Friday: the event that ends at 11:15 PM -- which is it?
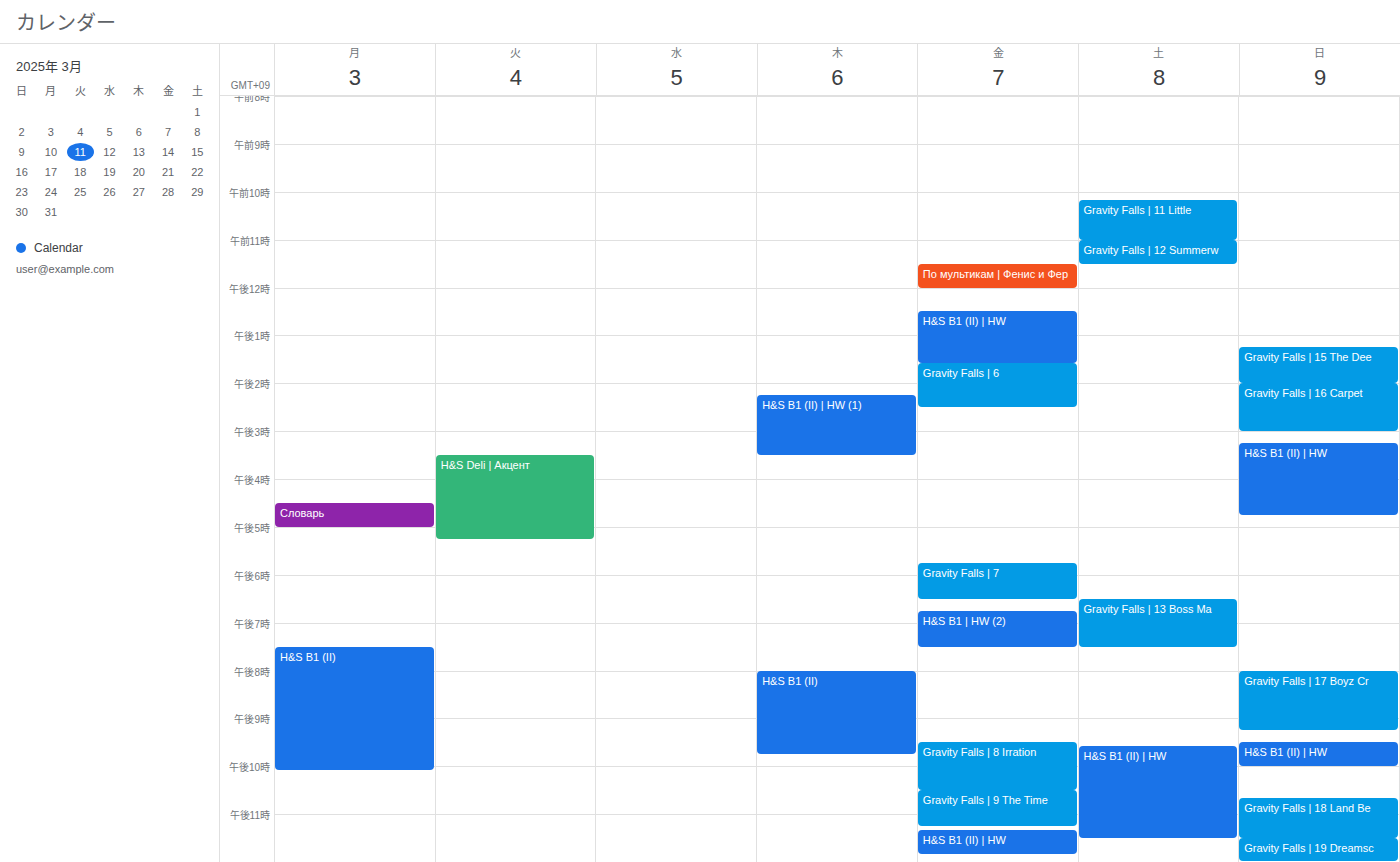
"Gravity Falls | 9 The Time"